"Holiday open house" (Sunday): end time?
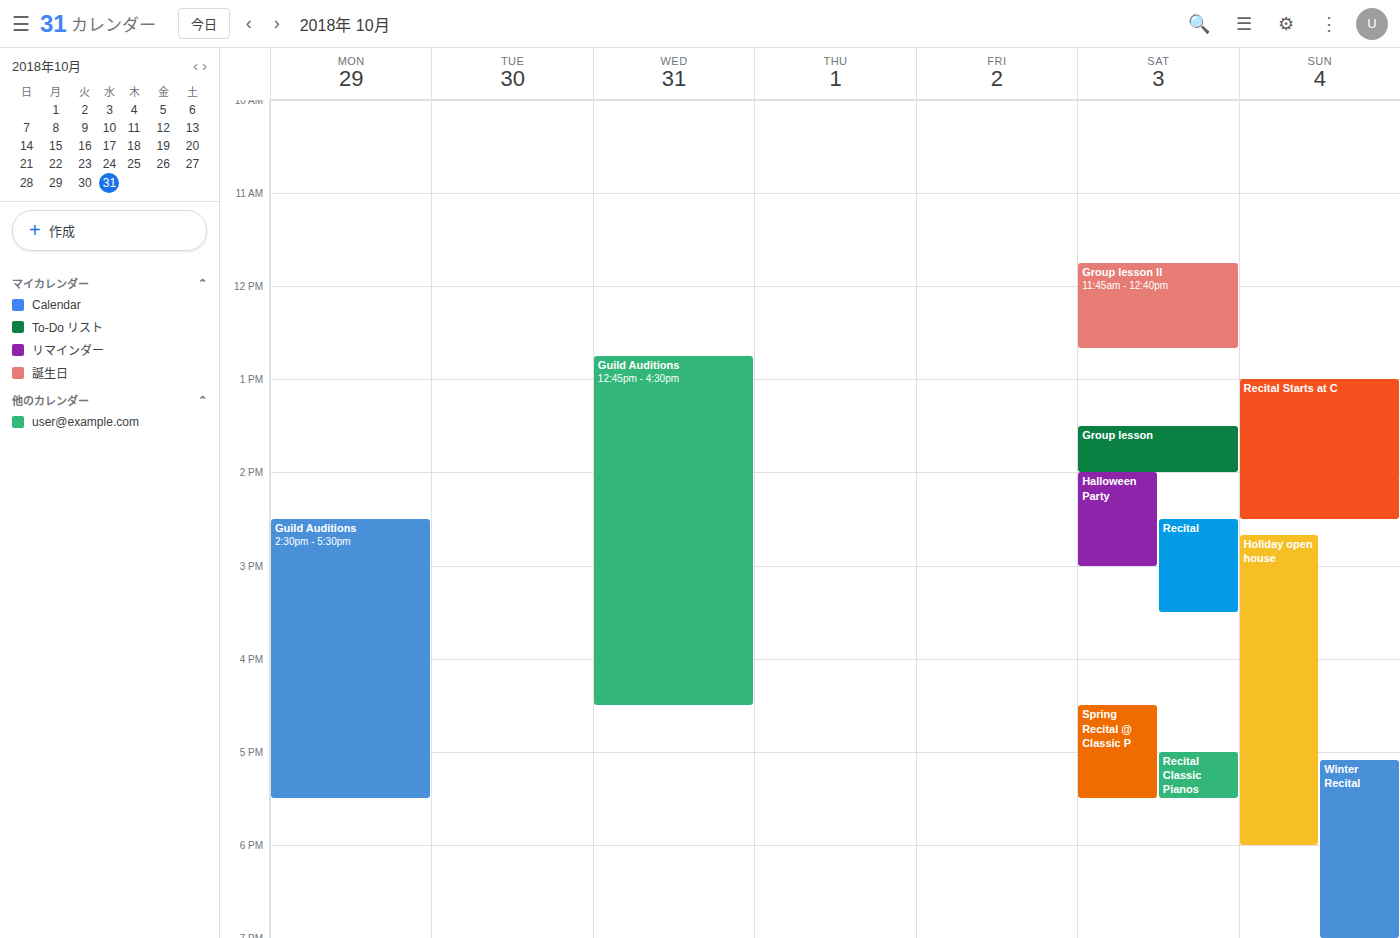
6:00 PM